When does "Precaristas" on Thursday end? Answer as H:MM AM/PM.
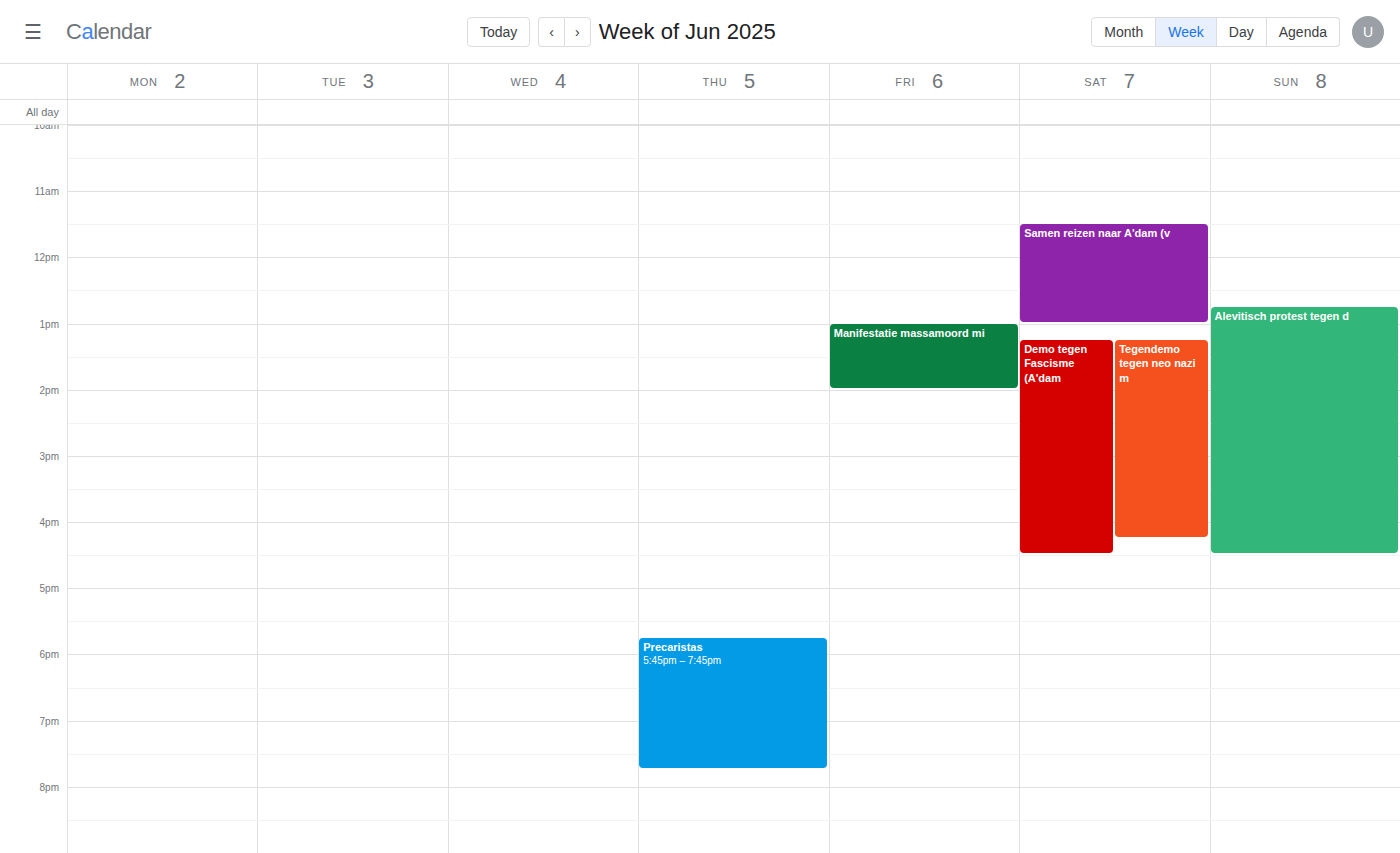
7:45 PM